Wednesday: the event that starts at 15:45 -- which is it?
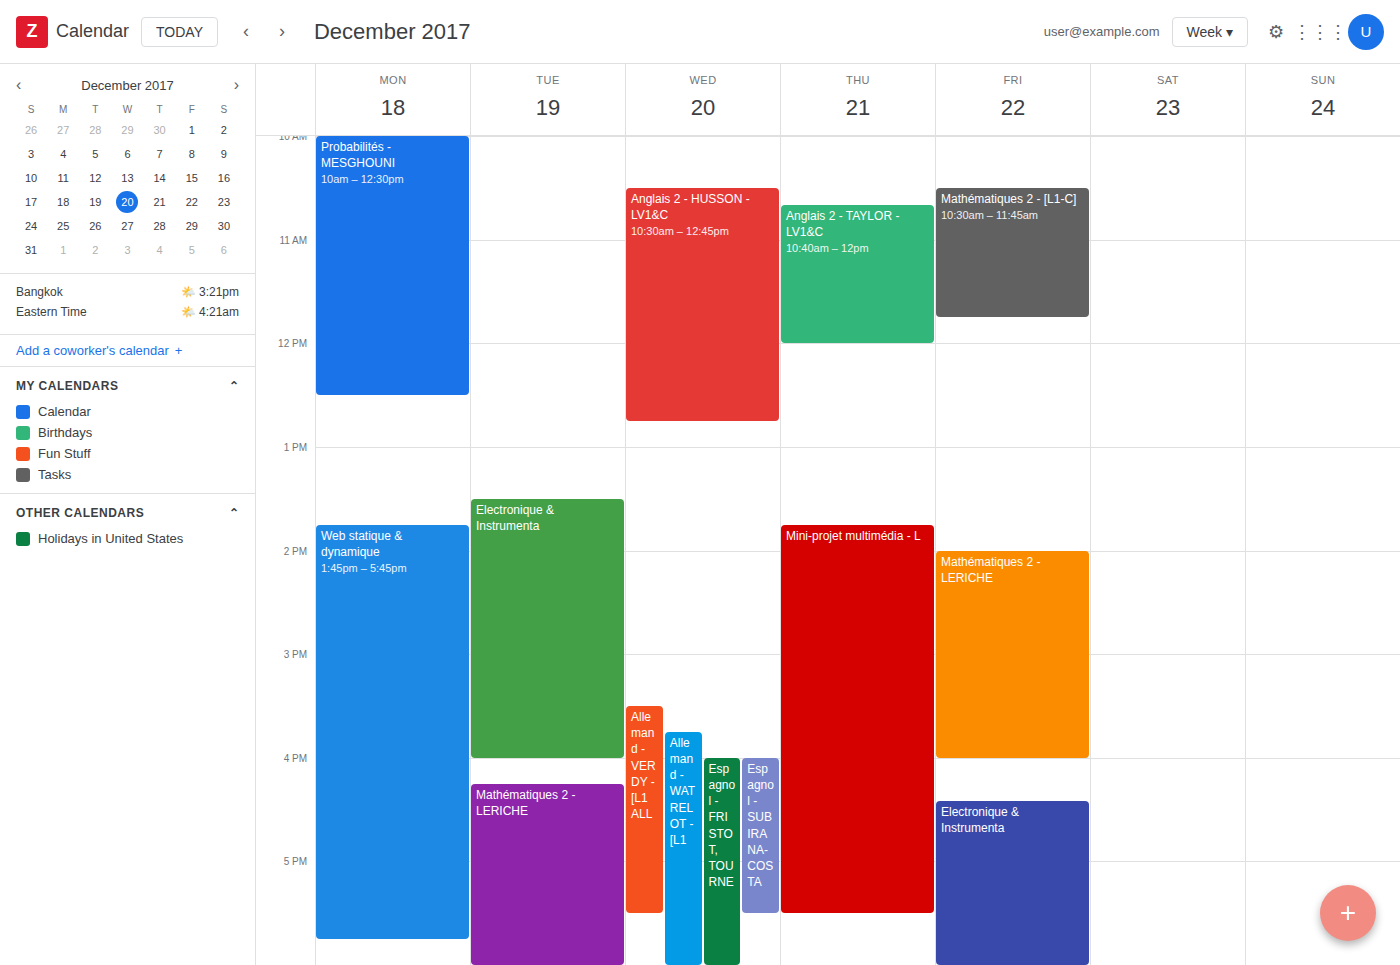
"Allemand - WATRELOT - [L1"